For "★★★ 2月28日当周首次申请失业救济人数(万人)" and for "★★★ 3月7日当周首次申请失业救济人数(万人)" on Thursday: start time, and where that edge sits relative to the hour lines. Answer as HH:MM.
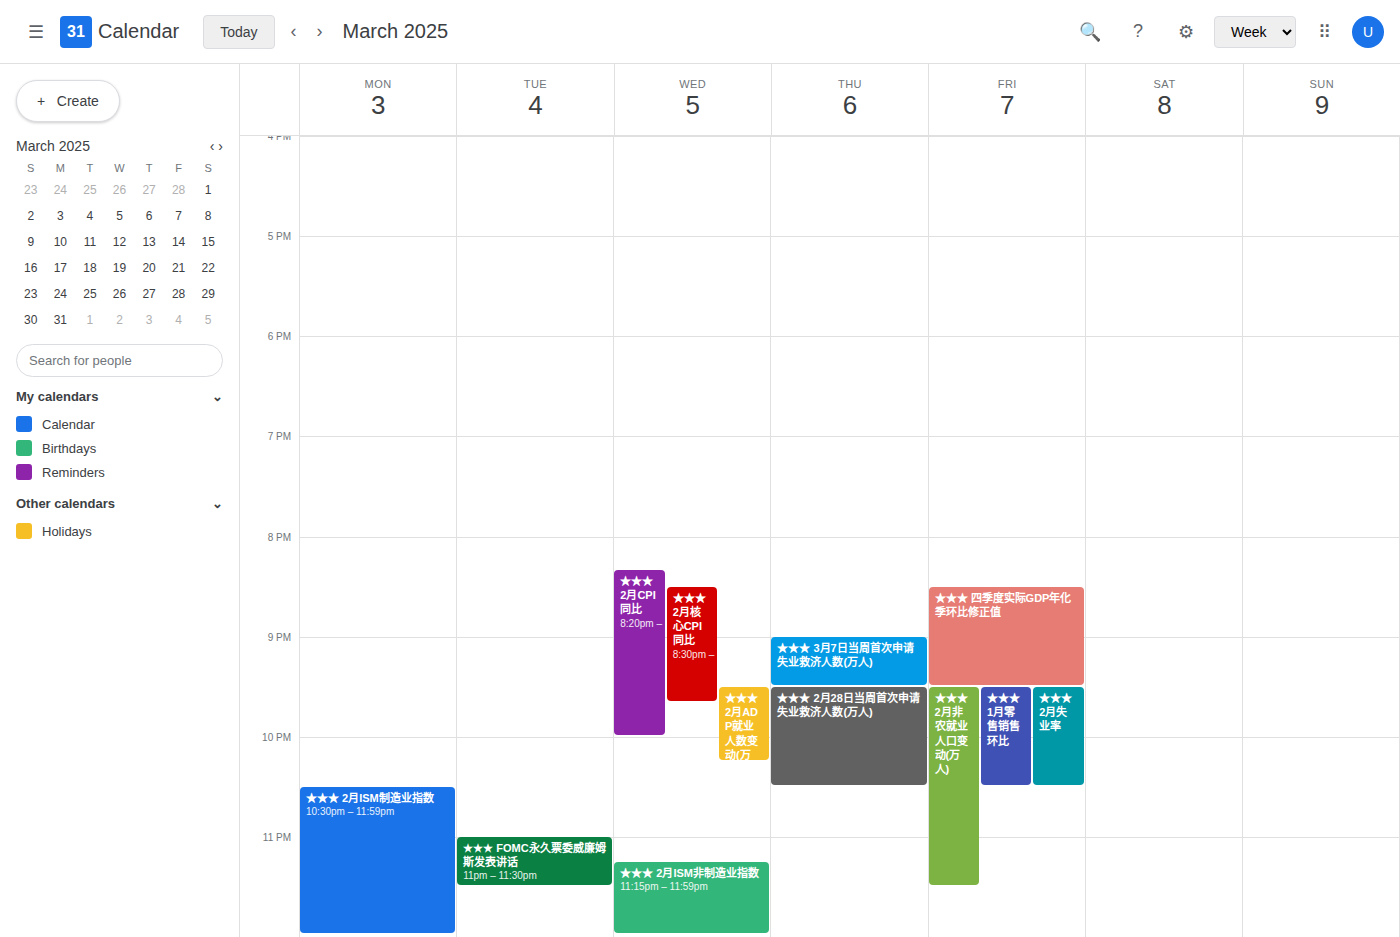
"★★★ 2月28日当周首次申请失业救济人数(万人)": 21:30, halfway between the 21:00 and 22:00 lines. "★★★ 3月7日当周首次申请失业救济人数(万人)": 21:00, exactly on the 21:00 line.